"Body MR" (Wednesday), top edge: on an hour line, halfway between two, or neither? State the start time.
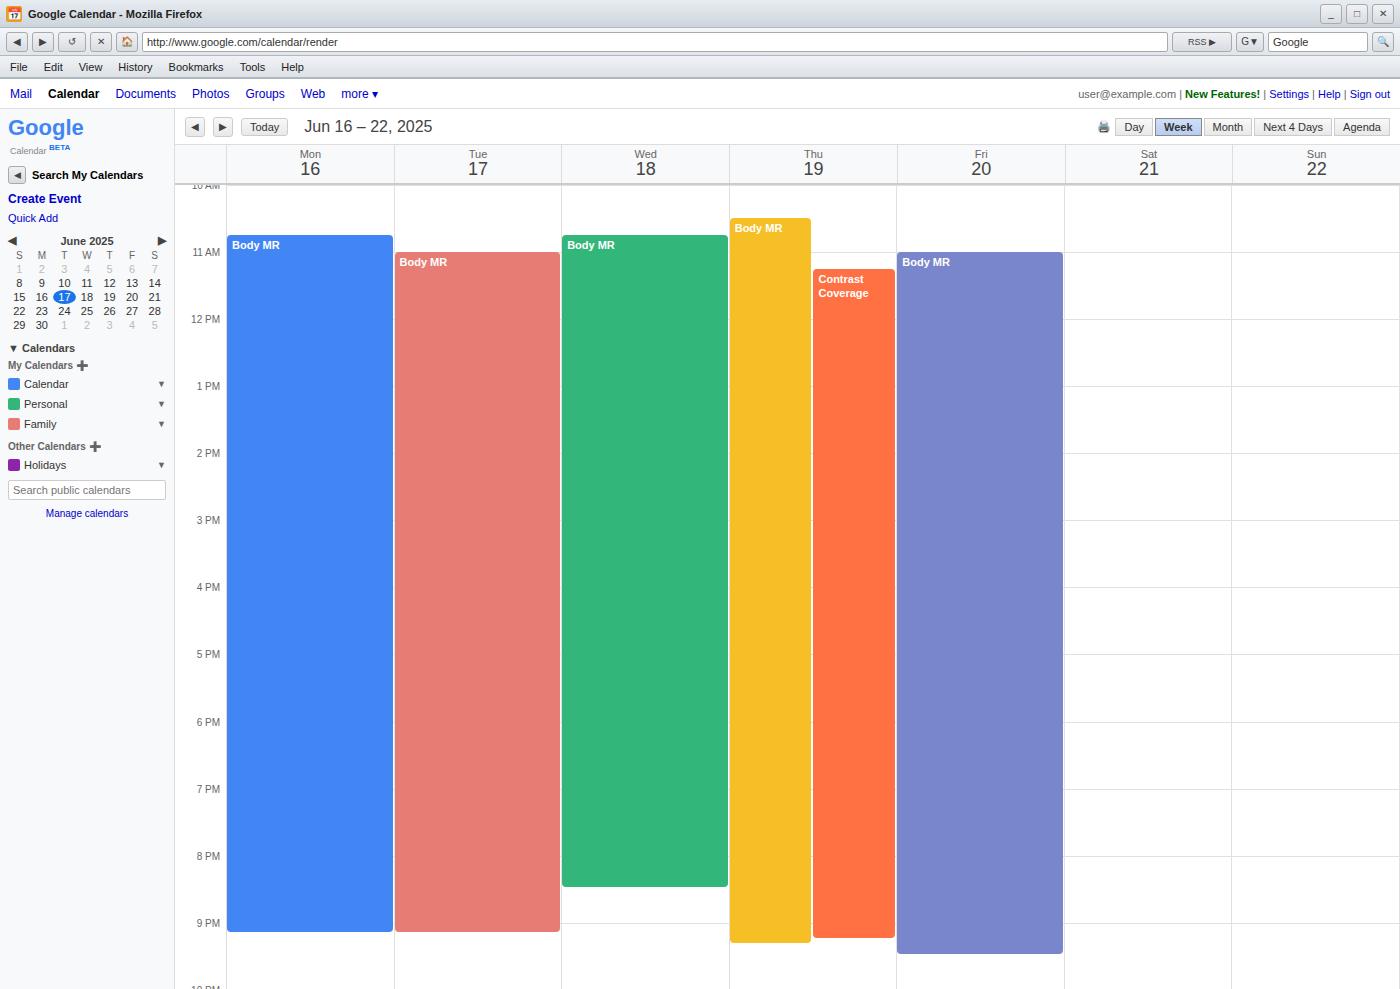
10:45 AM -- neither: three quarters of the way from the 10 AM line to the 11 AM line.